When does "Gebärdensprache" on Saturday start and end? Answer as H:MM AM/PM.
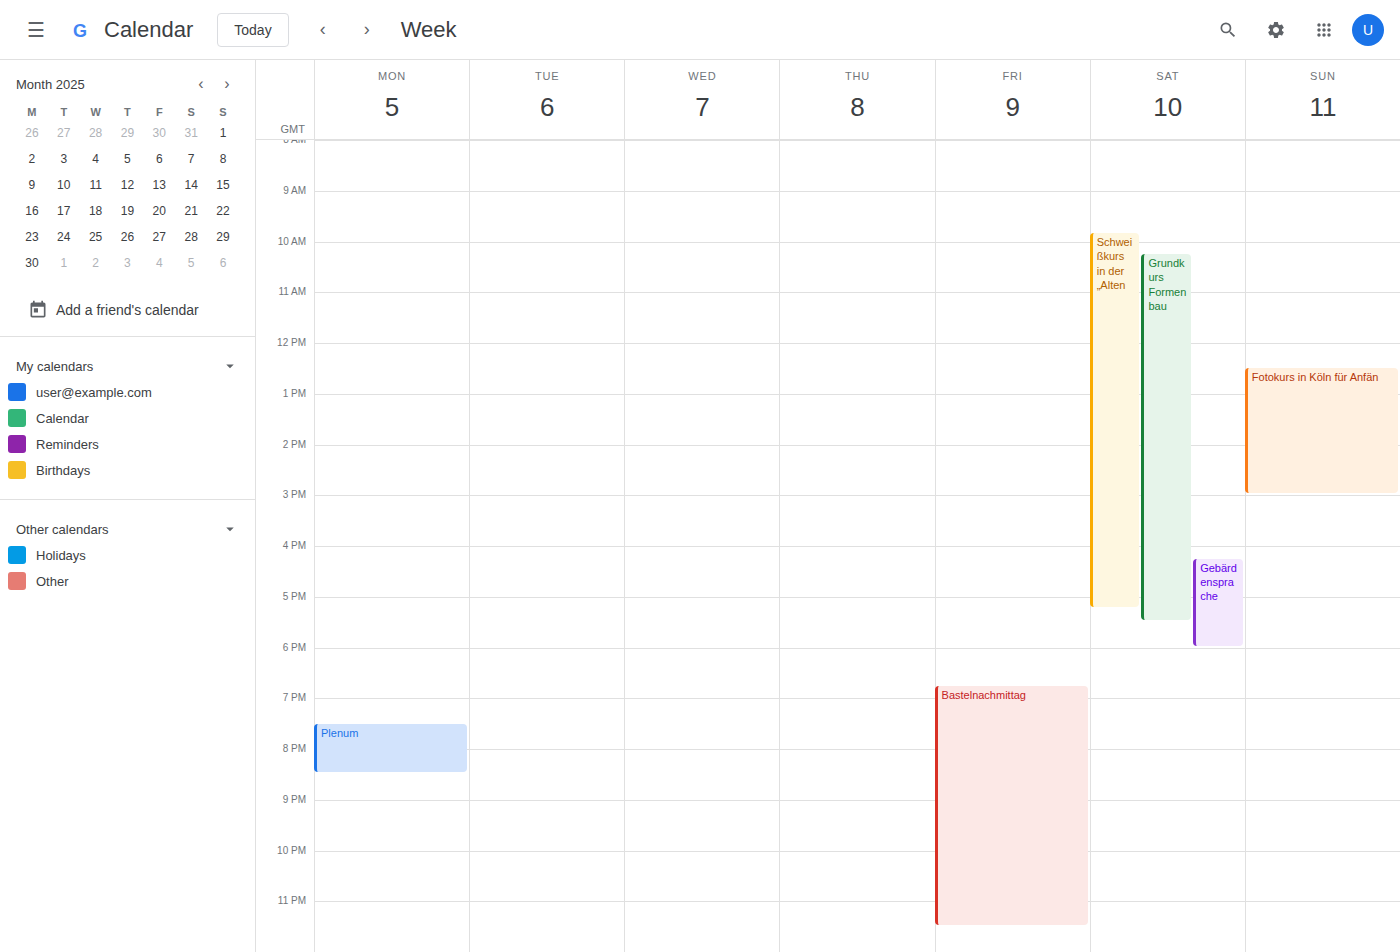
4:15 PM to 6:00 PM